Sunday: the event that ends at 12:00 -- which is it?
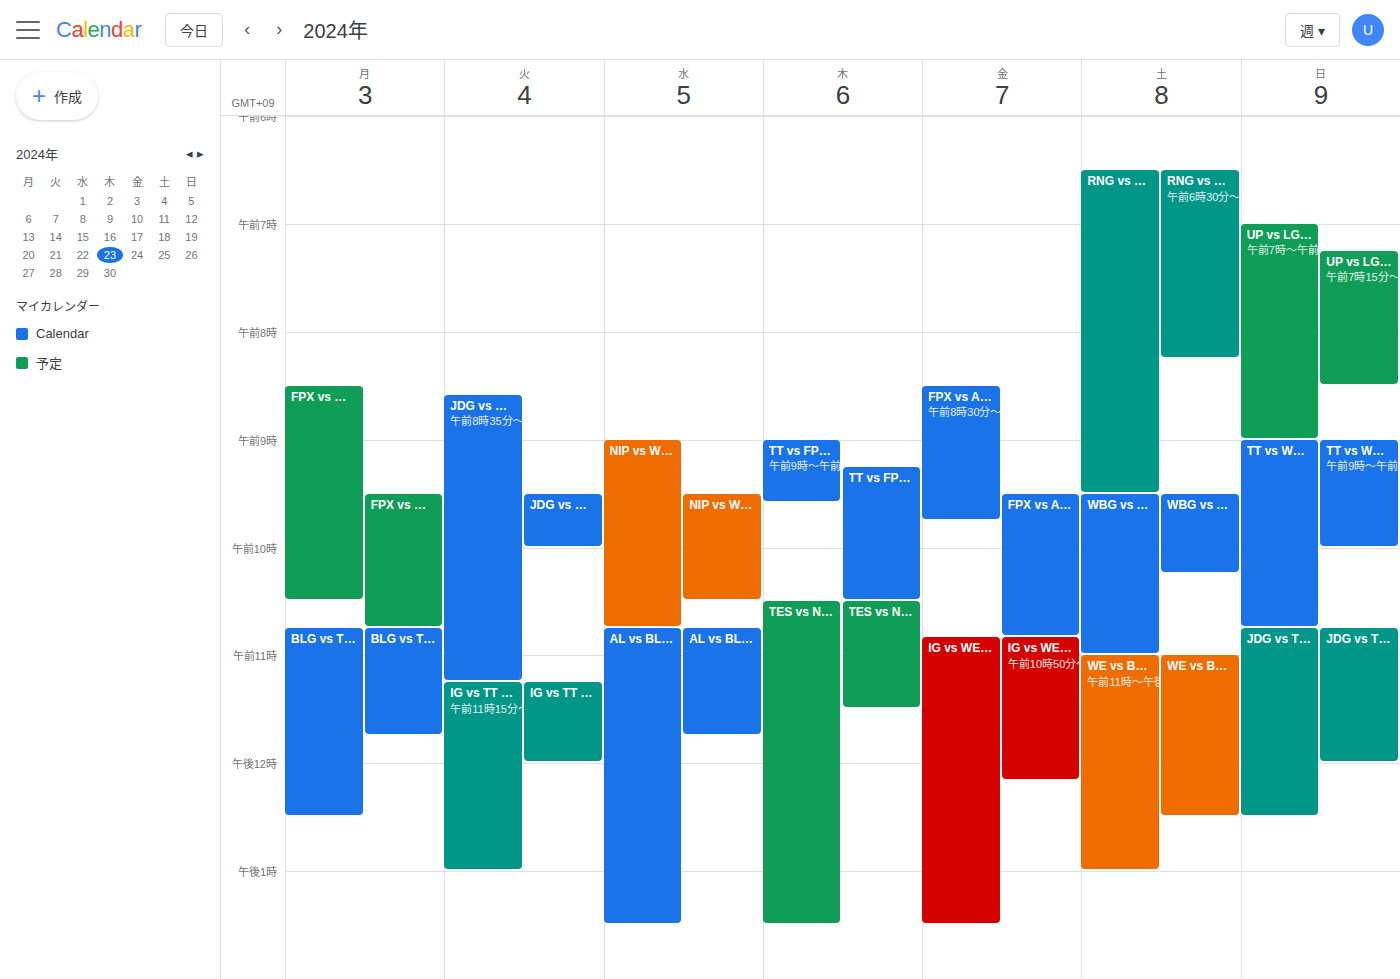
"JDG vs TES 0 : 1"